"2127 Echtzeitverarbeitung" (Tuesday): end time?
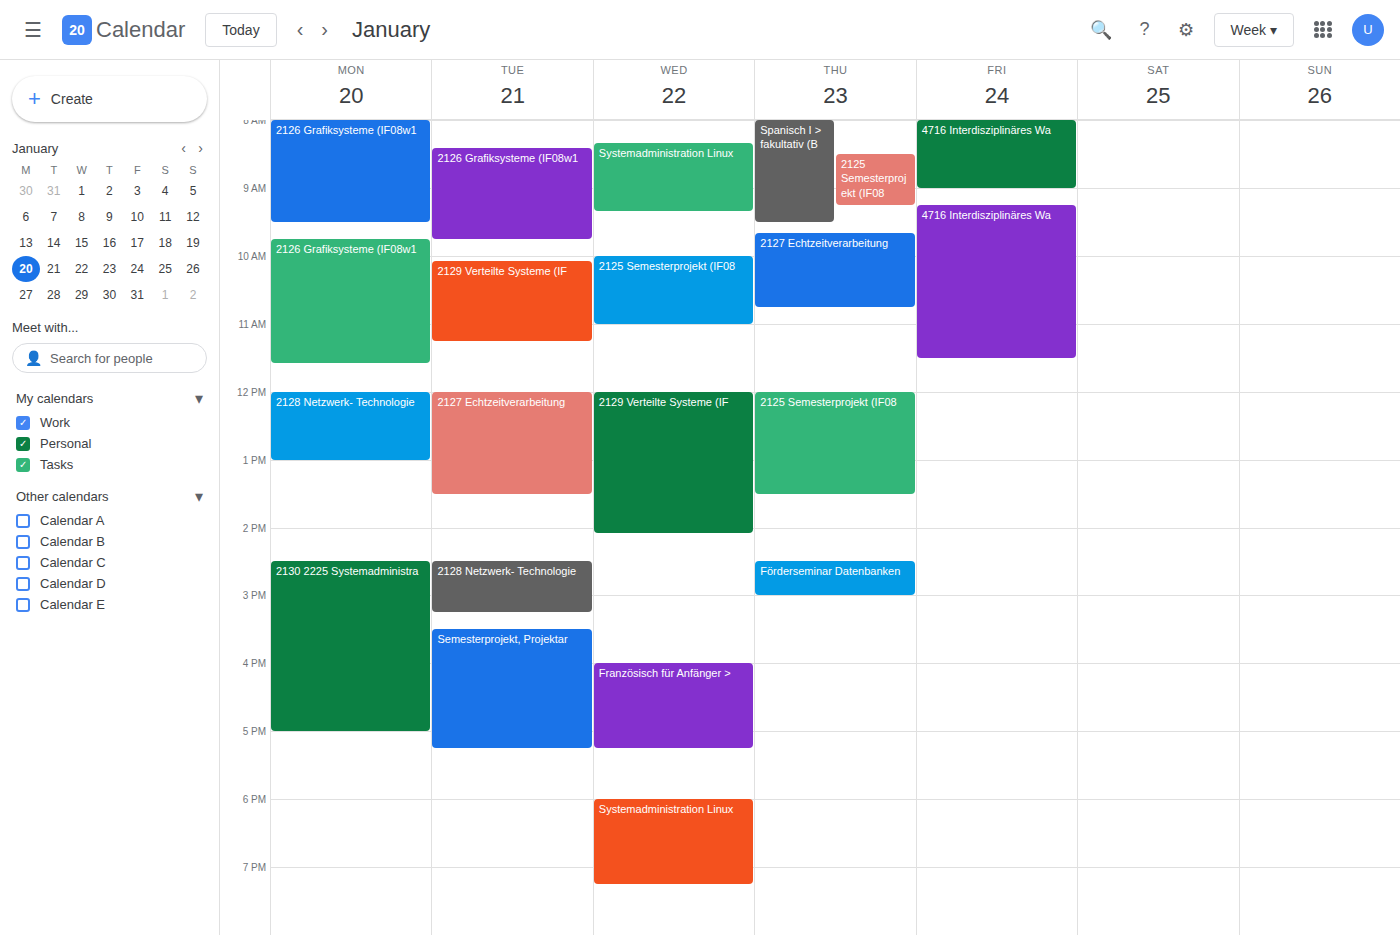
13:30